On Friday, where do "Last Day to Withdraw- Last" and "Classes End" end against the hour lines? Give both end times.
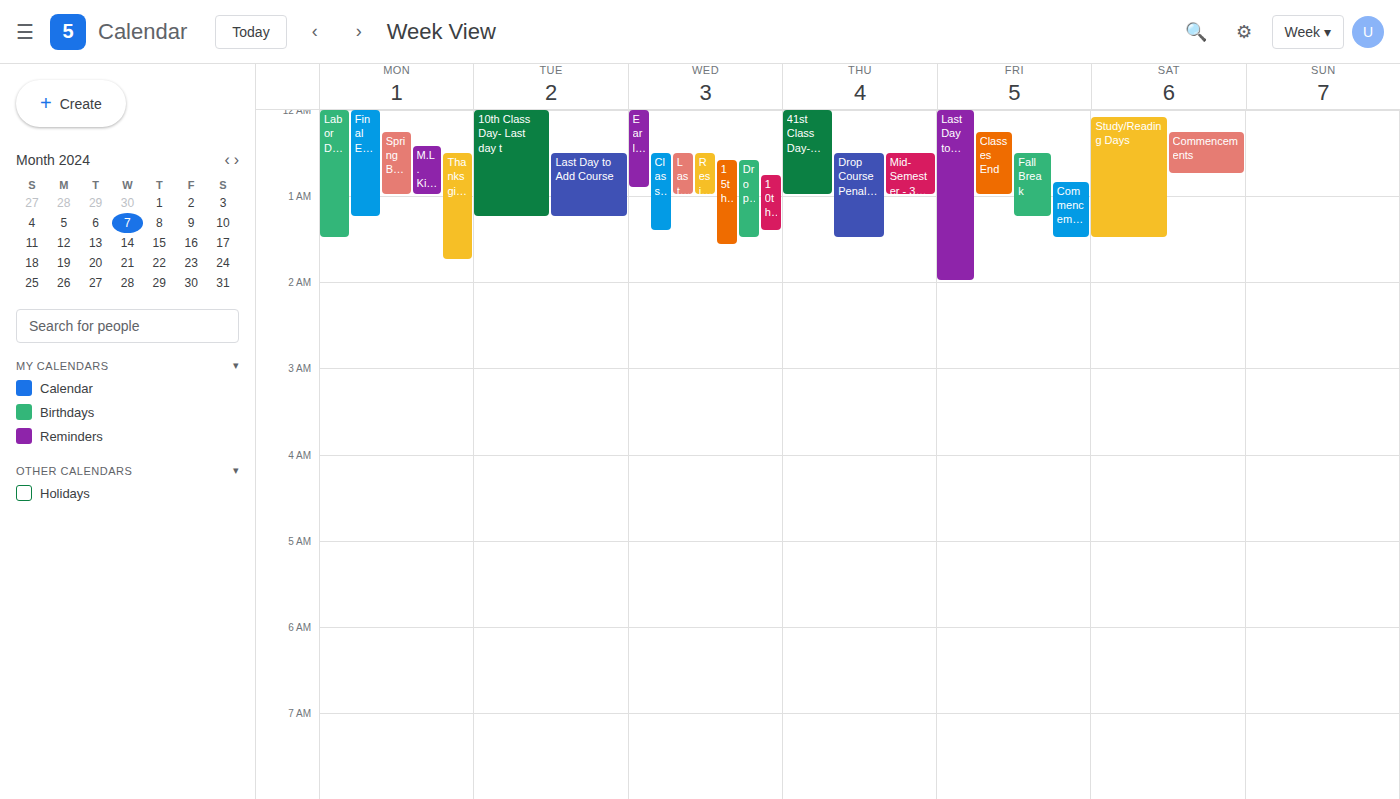
"Last Day to Withdraw- Last": 2:00 AM, exactly on the 2 AM line. "Classes End": 1:00 AM, exactly on the 1 AM line.